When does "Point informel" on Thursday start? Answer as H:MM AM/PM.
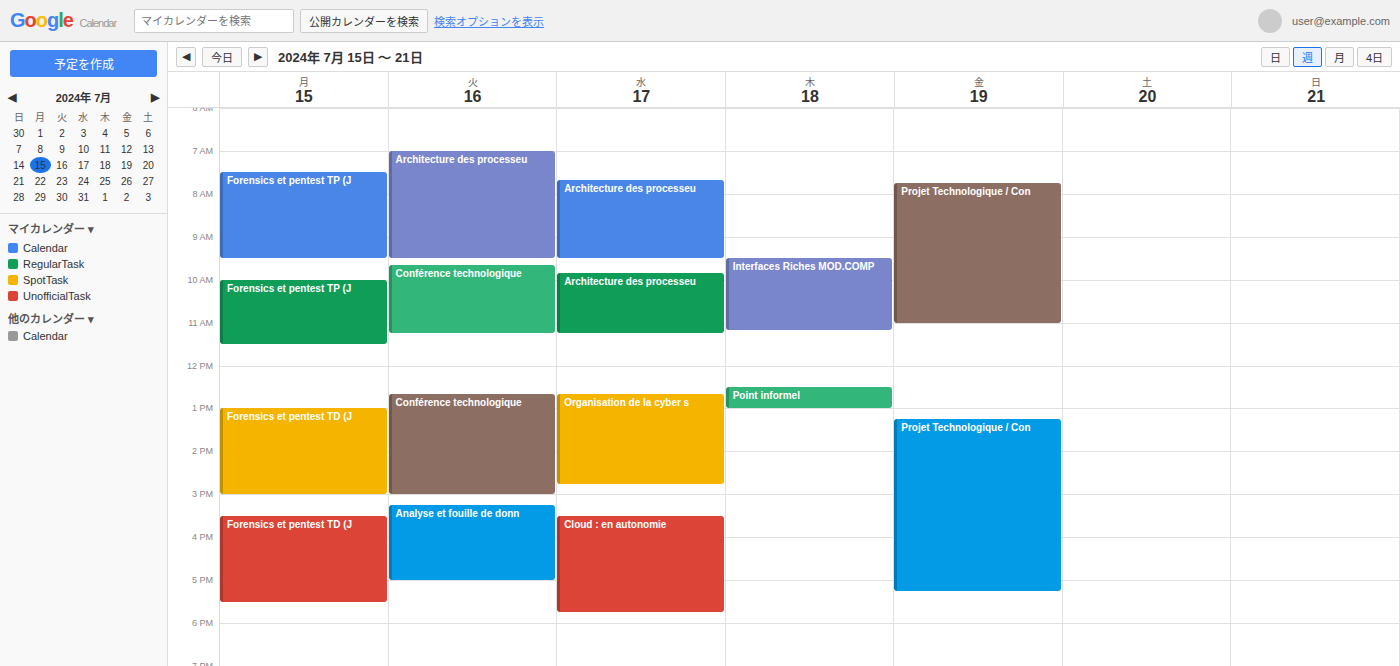
12:30 PM